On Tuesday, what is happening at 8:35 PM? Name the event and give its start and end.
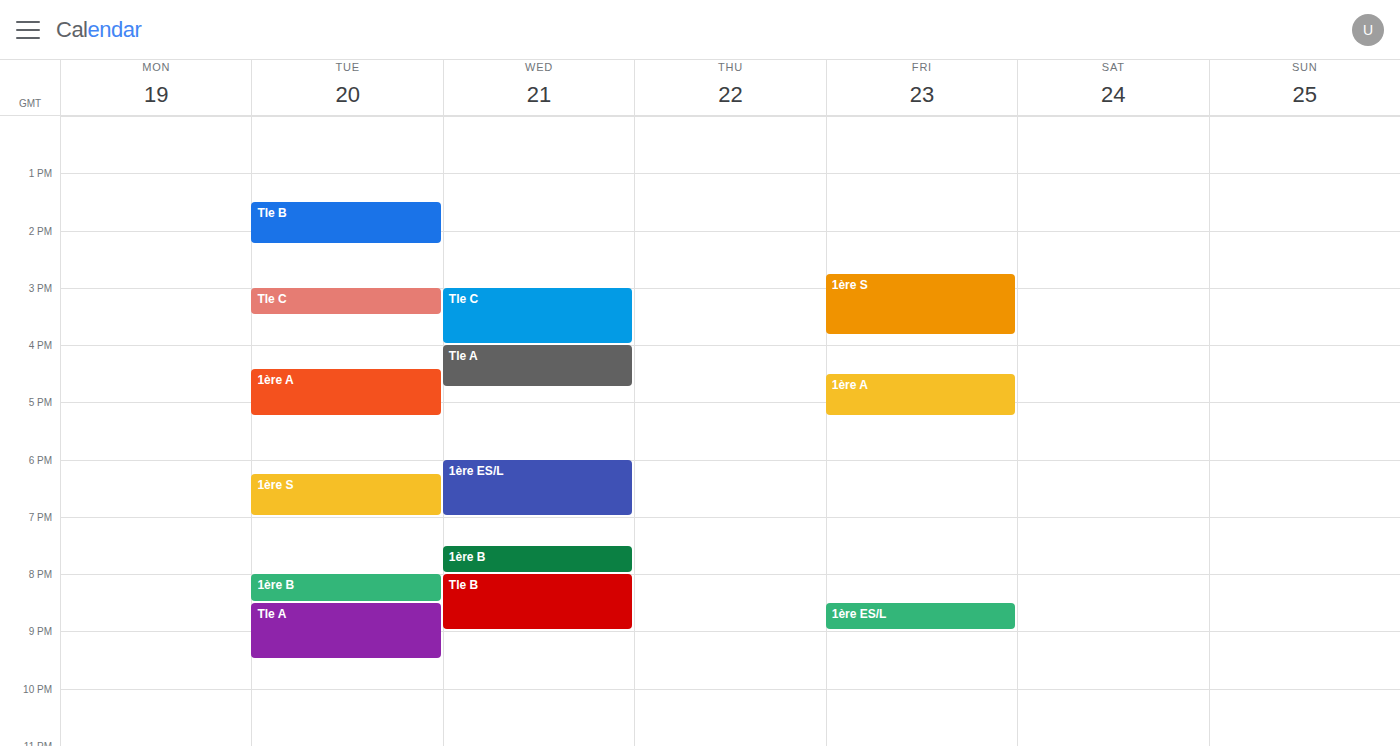
"Tle A", 8:30 PM to 9:30 PM